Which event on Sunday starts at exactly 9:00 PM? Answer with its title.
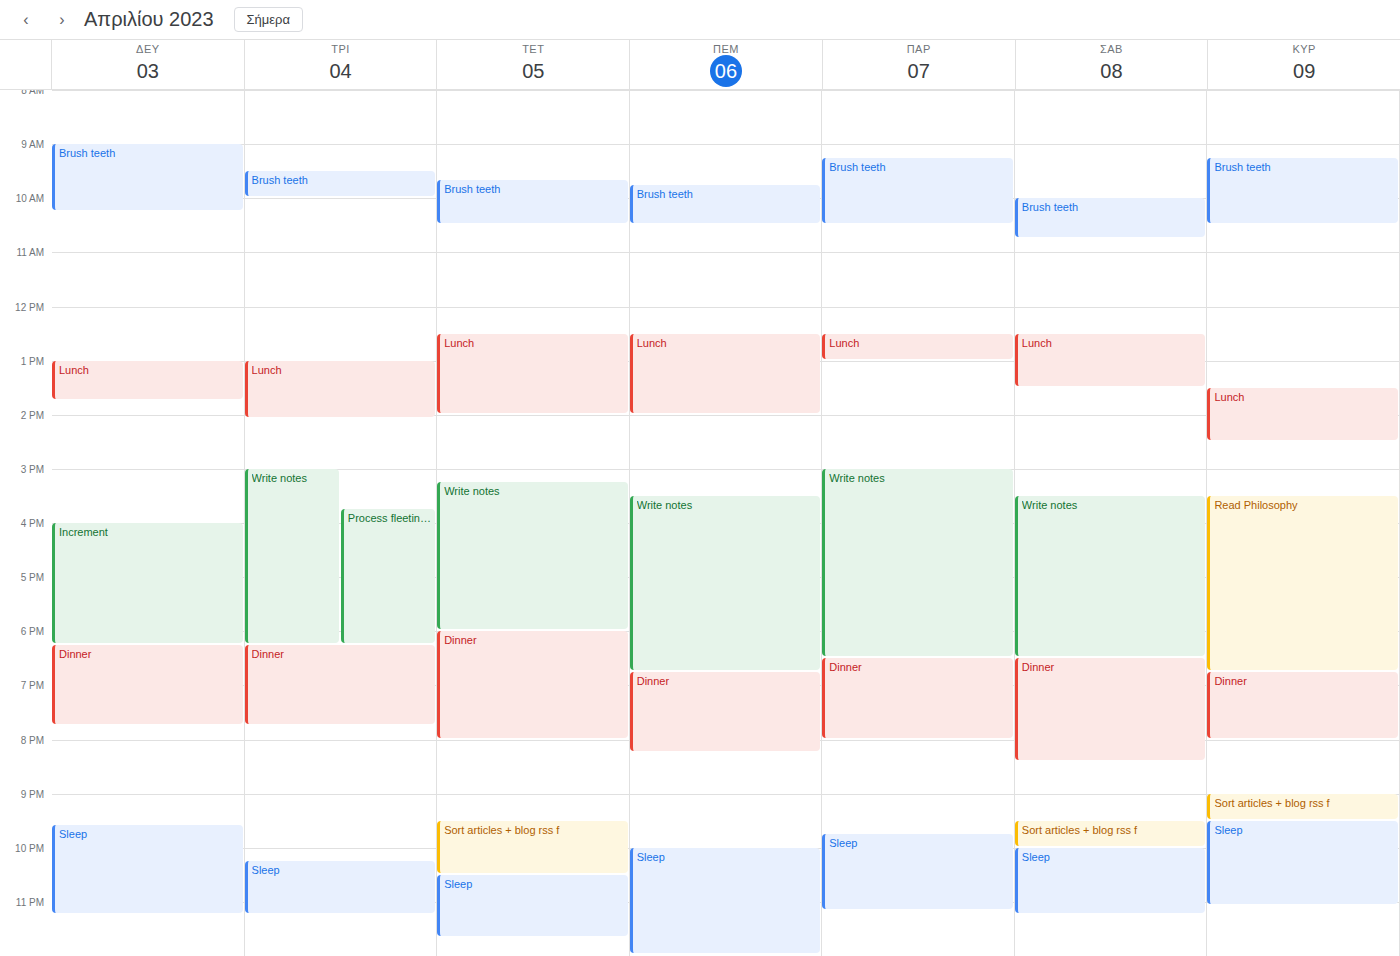
"Sort articles + blog rss f"